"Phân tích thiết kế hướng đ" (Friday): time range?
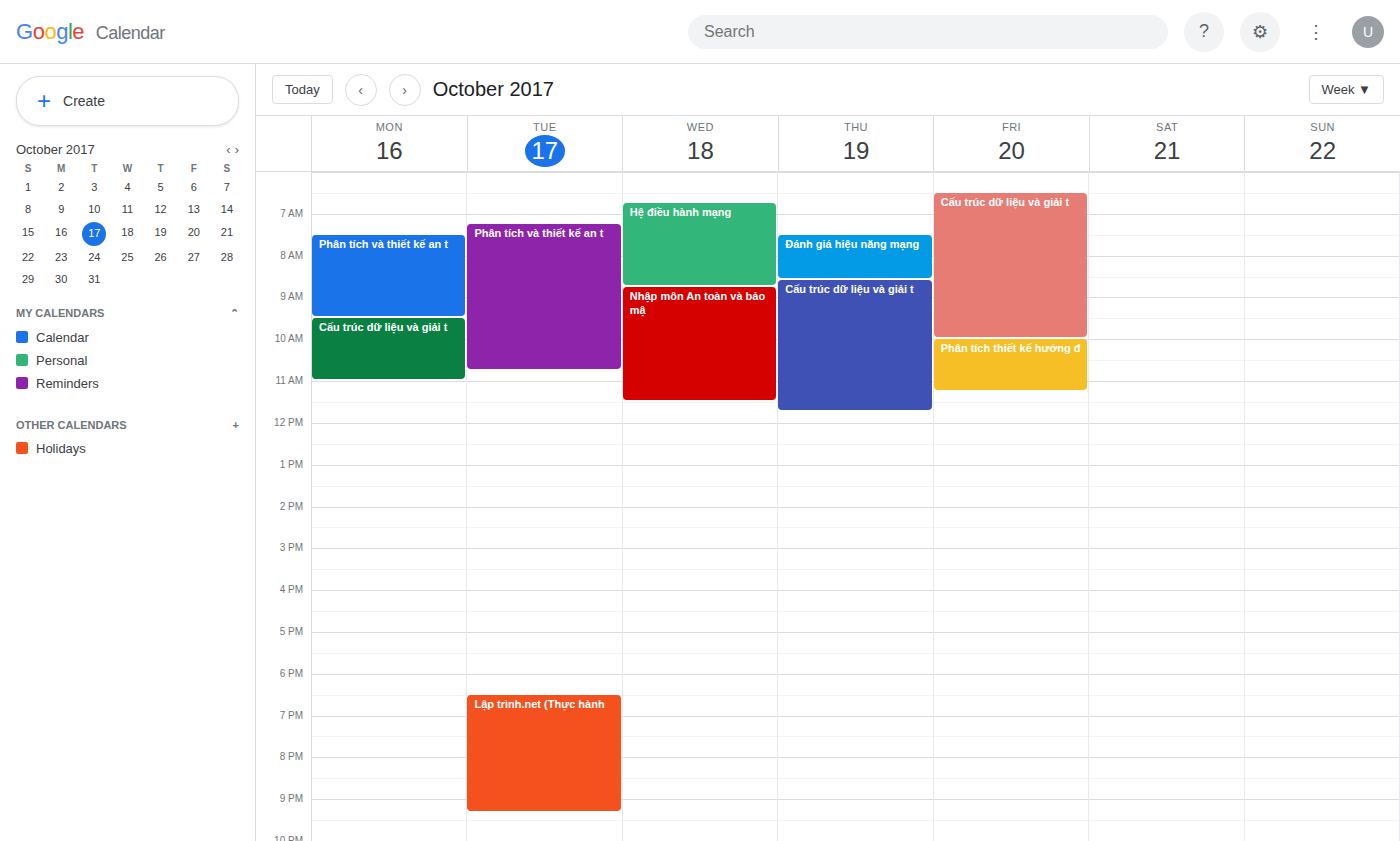
10:00 AM to 11:15 AM